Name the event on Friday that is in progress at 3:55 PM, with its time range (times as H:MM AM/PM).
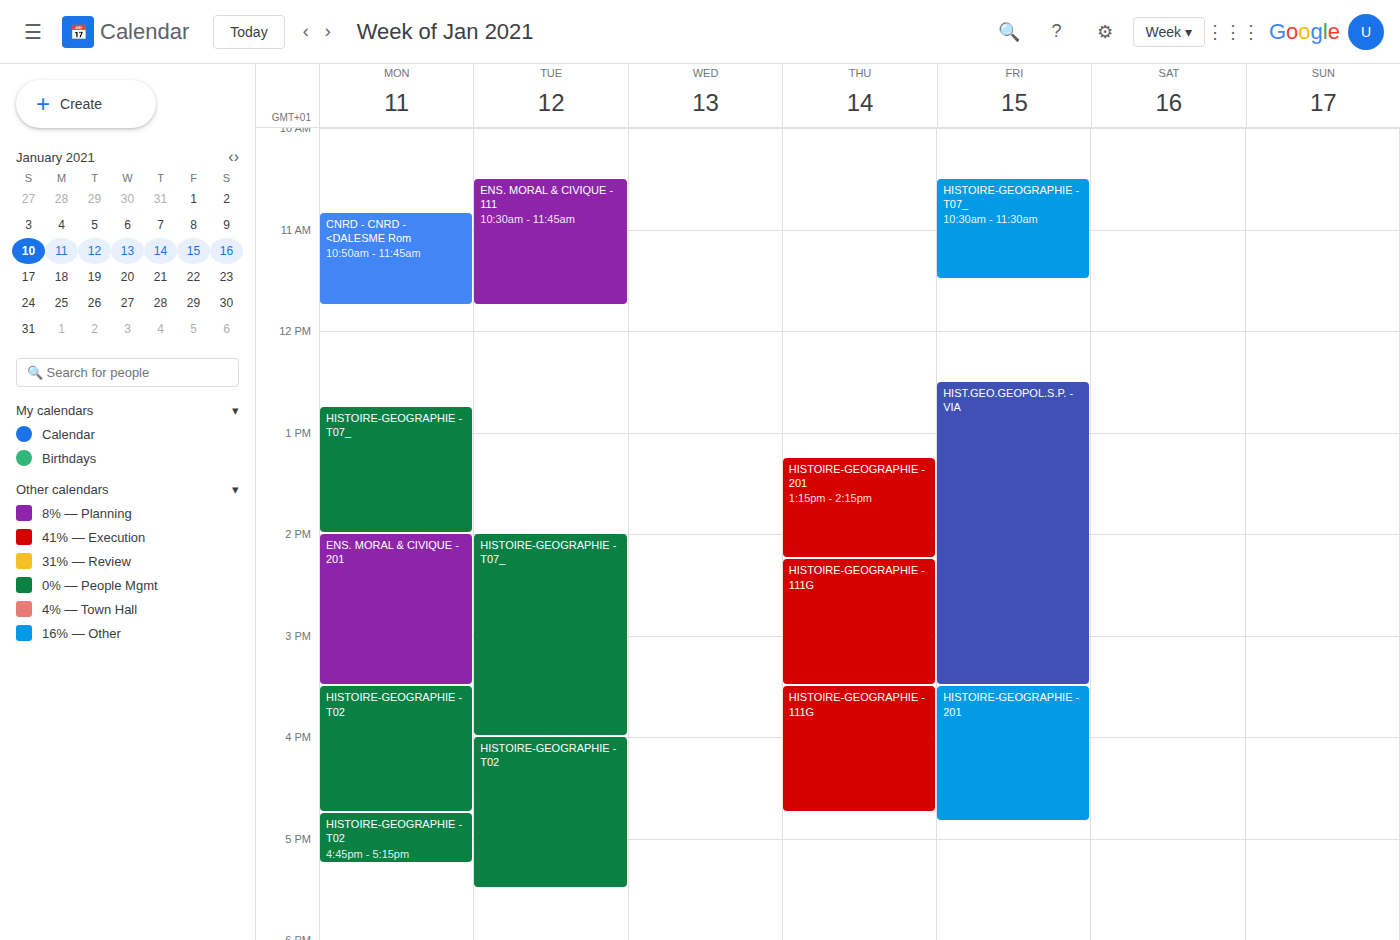
"HISTOIRE-GEOGRAPHIE - 201", 3:30 PM to 4:50 PM